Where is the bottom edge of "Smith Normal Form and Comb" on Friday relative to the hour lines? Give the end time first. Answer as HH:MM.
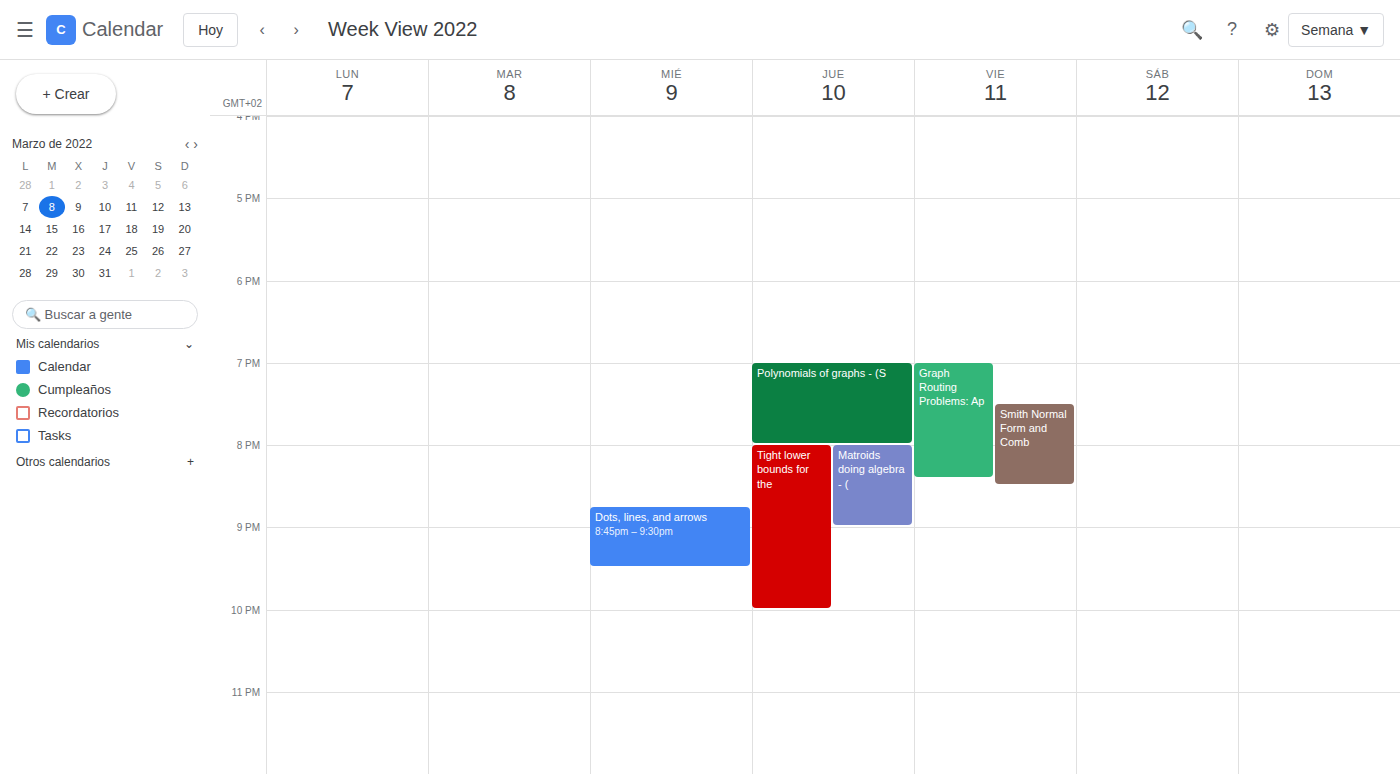
20:30 -- halfway between the 20:00 and 21:00 lines.